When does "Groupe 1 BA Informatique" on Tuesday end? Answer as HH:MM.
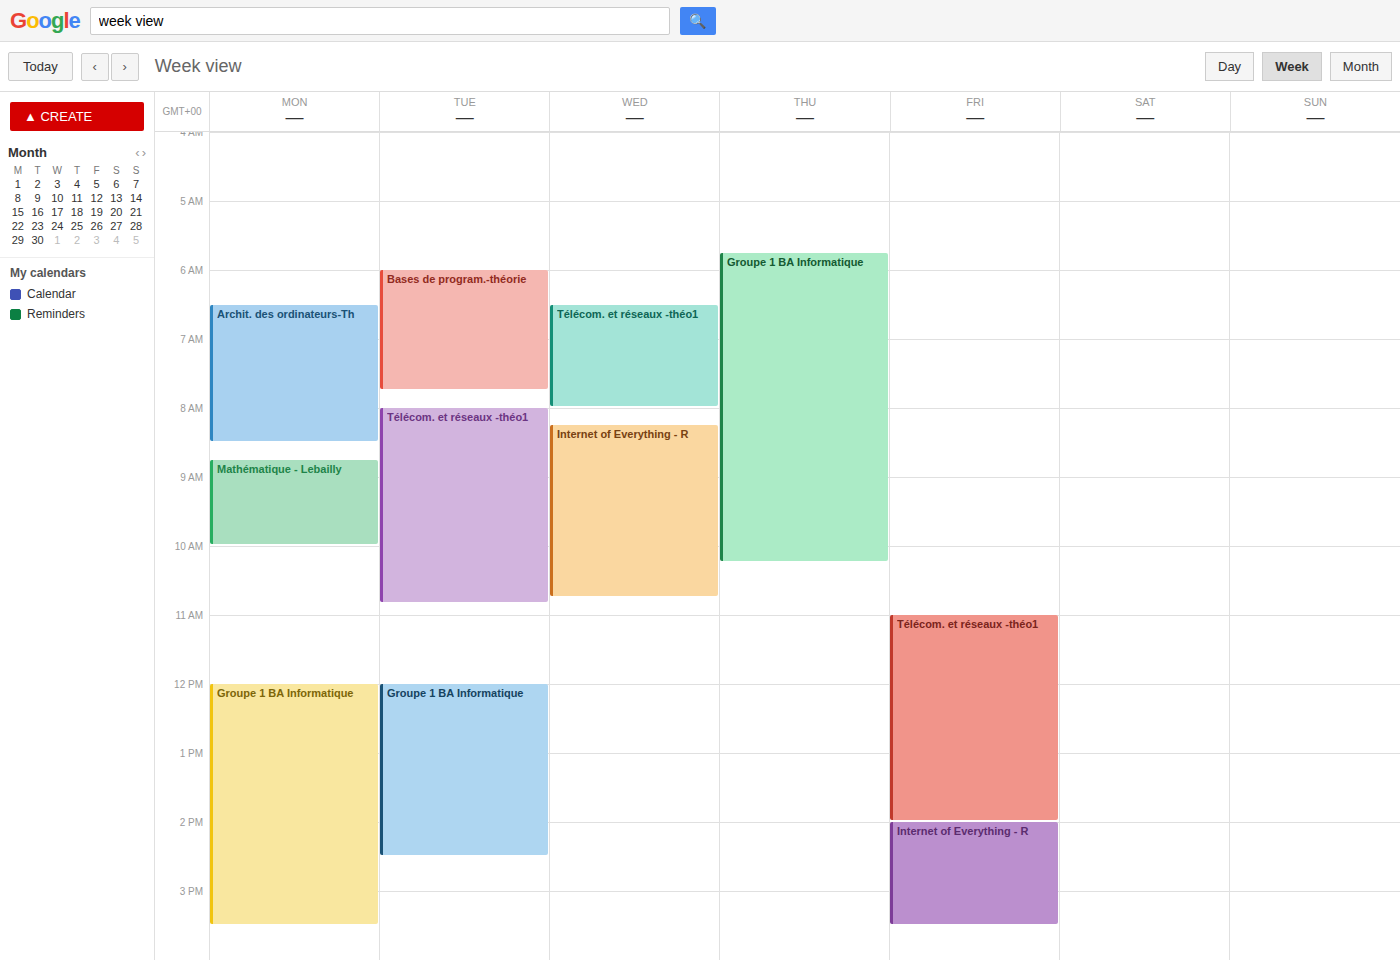
14:30